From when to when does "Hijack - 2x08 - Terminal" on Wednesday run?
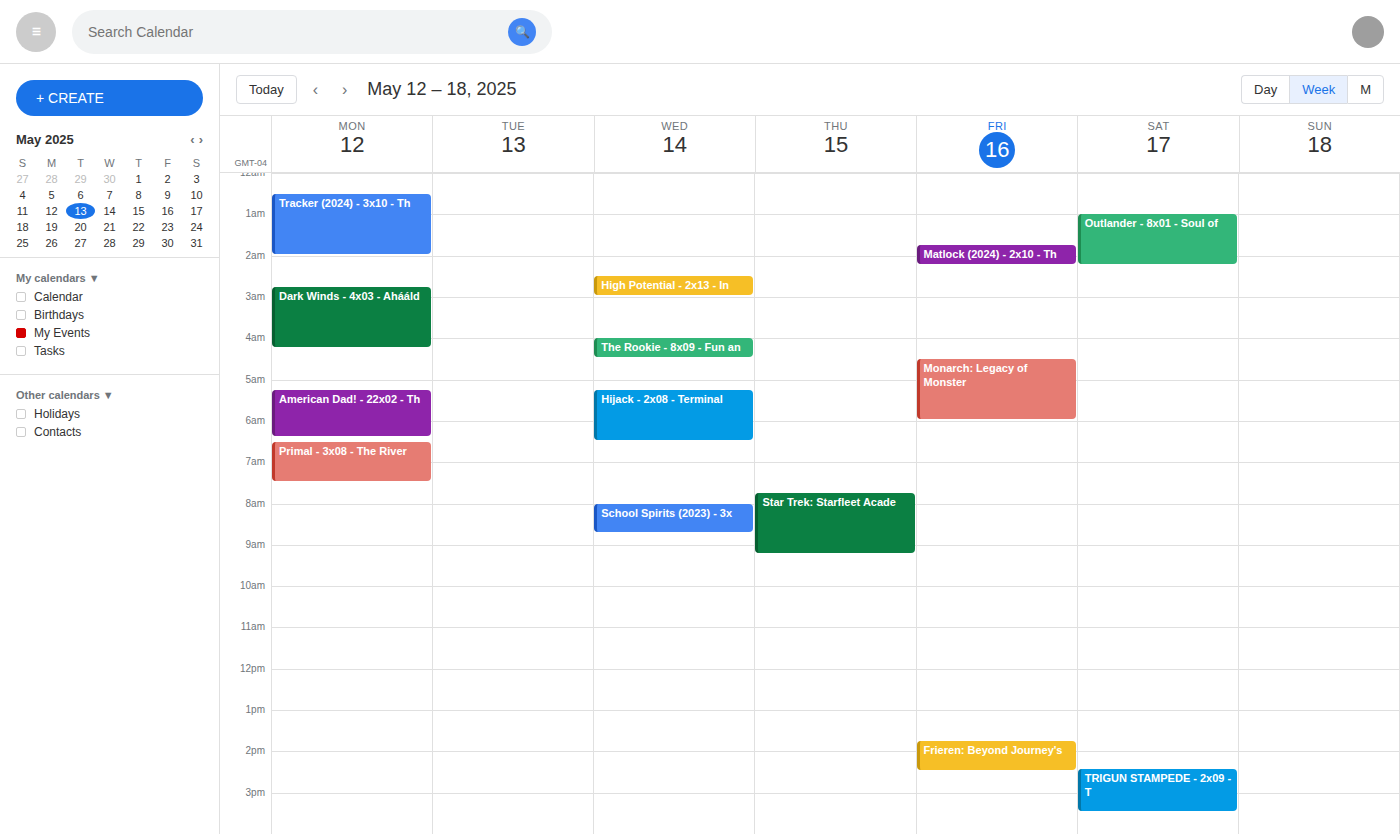
05:15 to 06:30